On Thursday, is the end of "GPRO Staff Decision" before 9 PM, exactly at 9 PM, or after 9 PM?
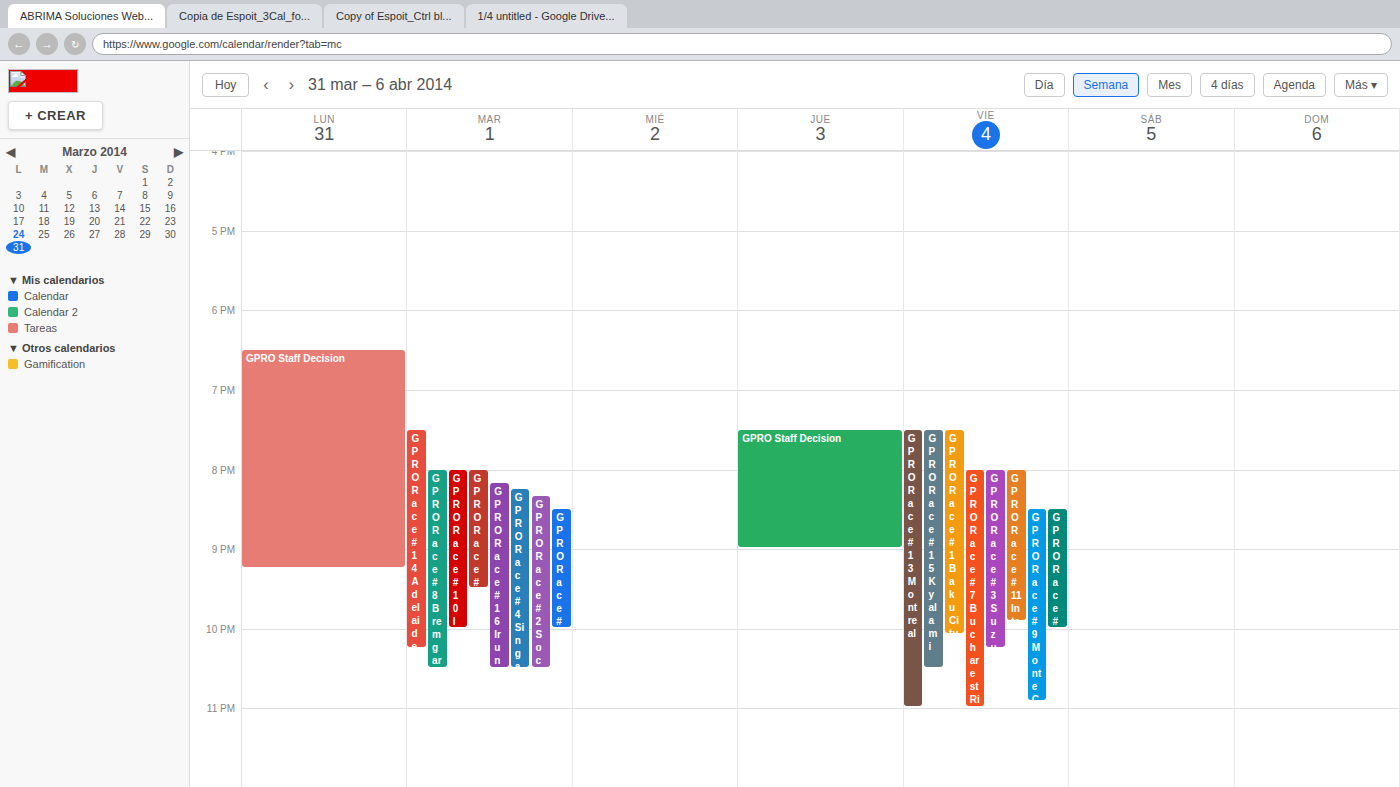
9:00 PM -- exactly at 9 PM, on the 9 PM line.